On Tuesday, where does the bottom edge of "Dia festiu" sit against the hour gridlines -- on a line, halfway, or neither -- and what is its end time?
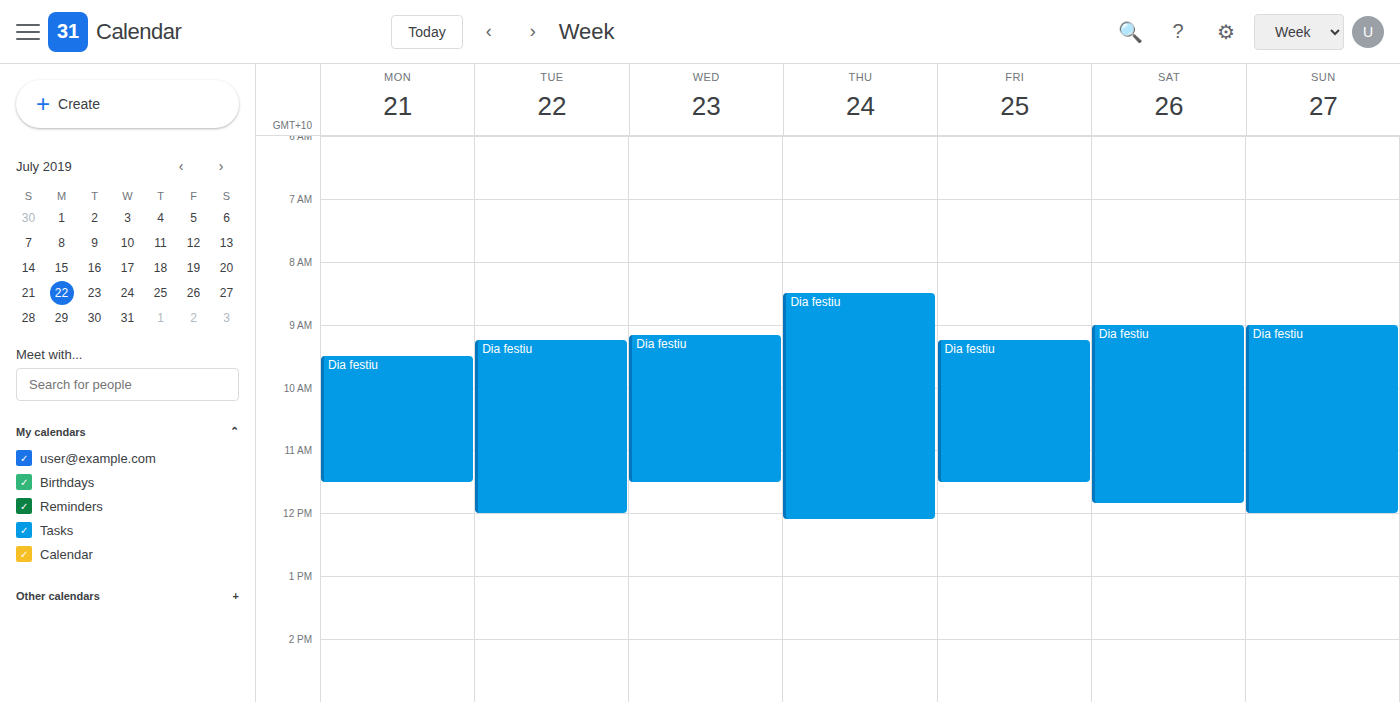
12:00 -- exactly on the 12:00 line.